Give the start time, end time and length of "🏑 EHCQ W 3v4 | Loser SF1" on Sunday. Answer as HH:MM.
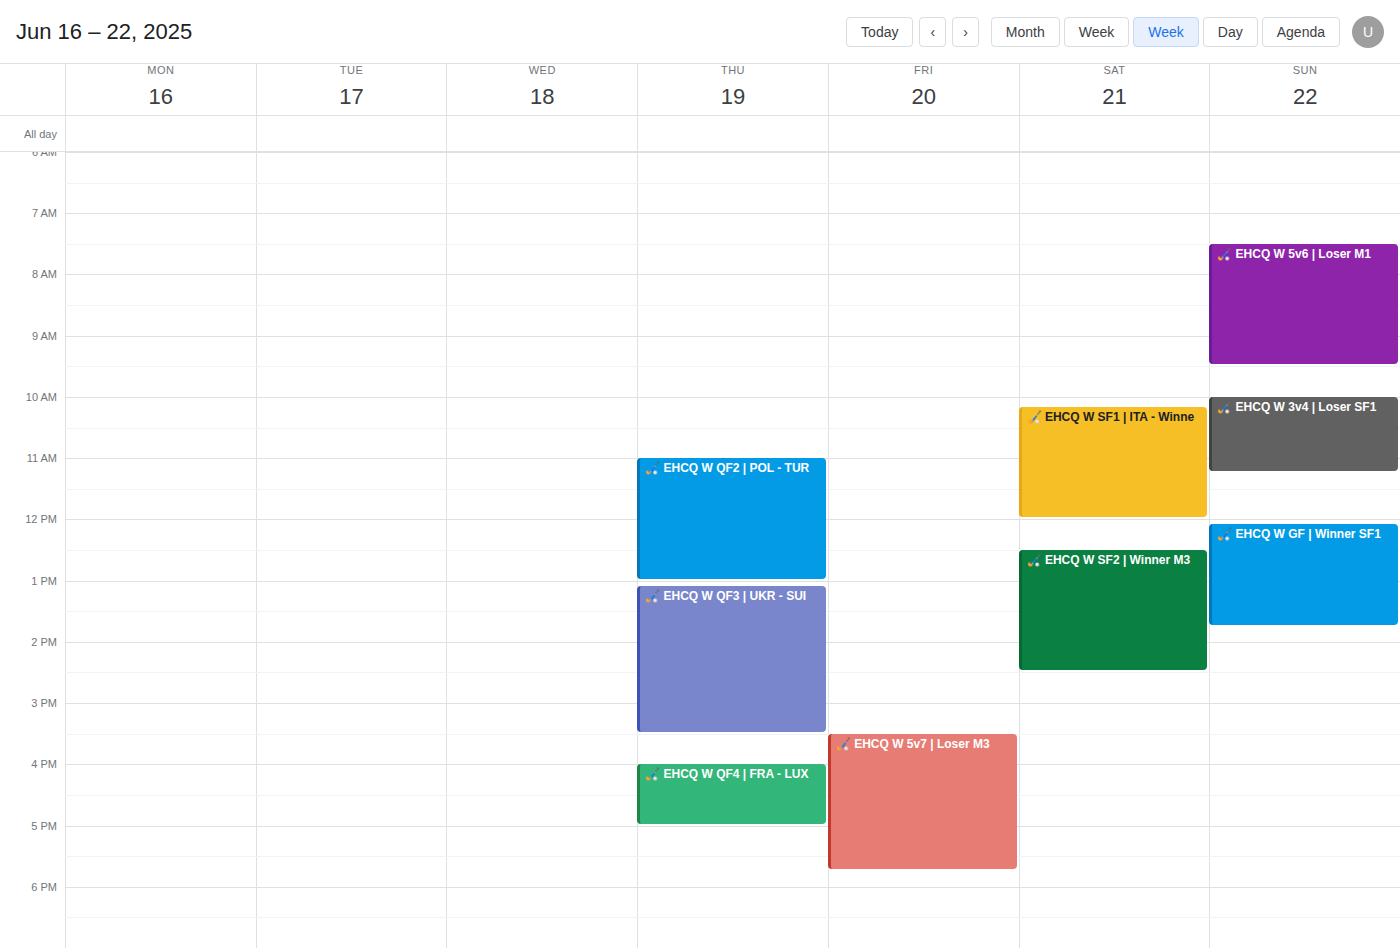
10:00 to 11:15, 1 hour 15 minutes